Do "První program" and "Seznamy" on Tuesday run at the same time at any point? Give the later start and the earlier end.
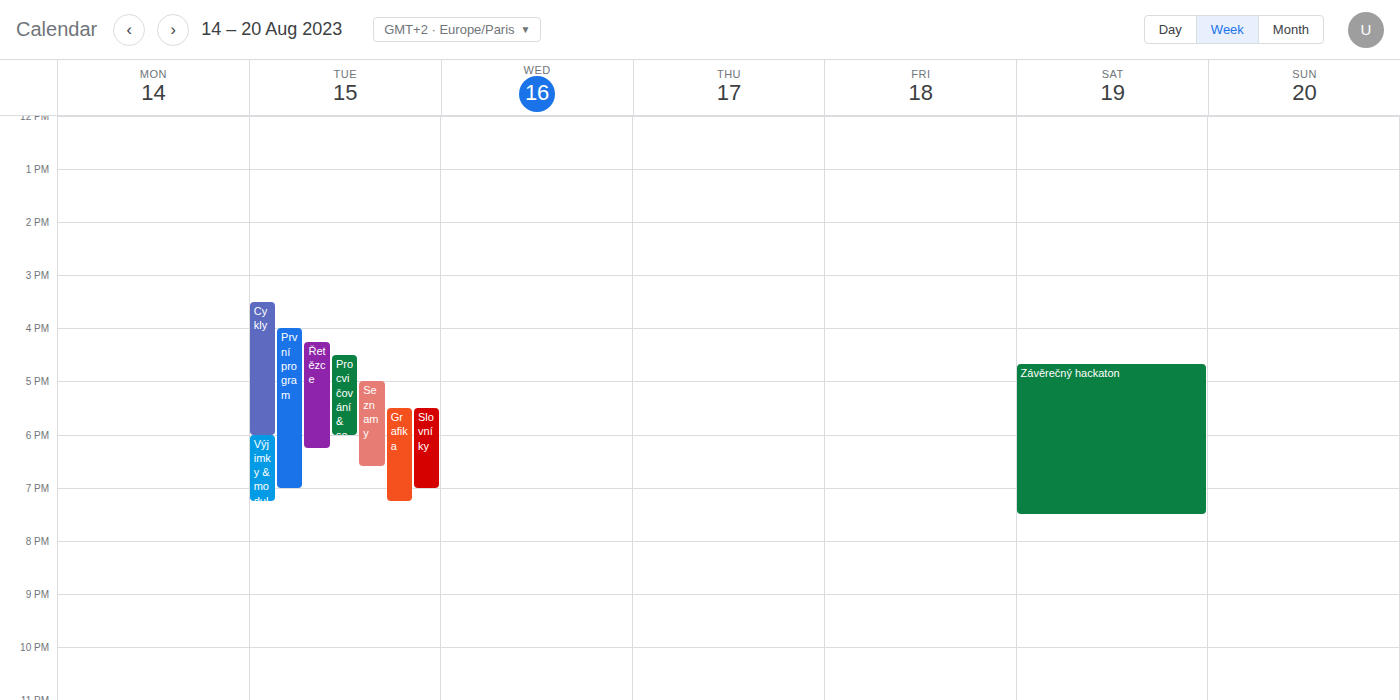
"Seznamy" runs 17:00 to 18:35, inside "První program" -- they overlap.